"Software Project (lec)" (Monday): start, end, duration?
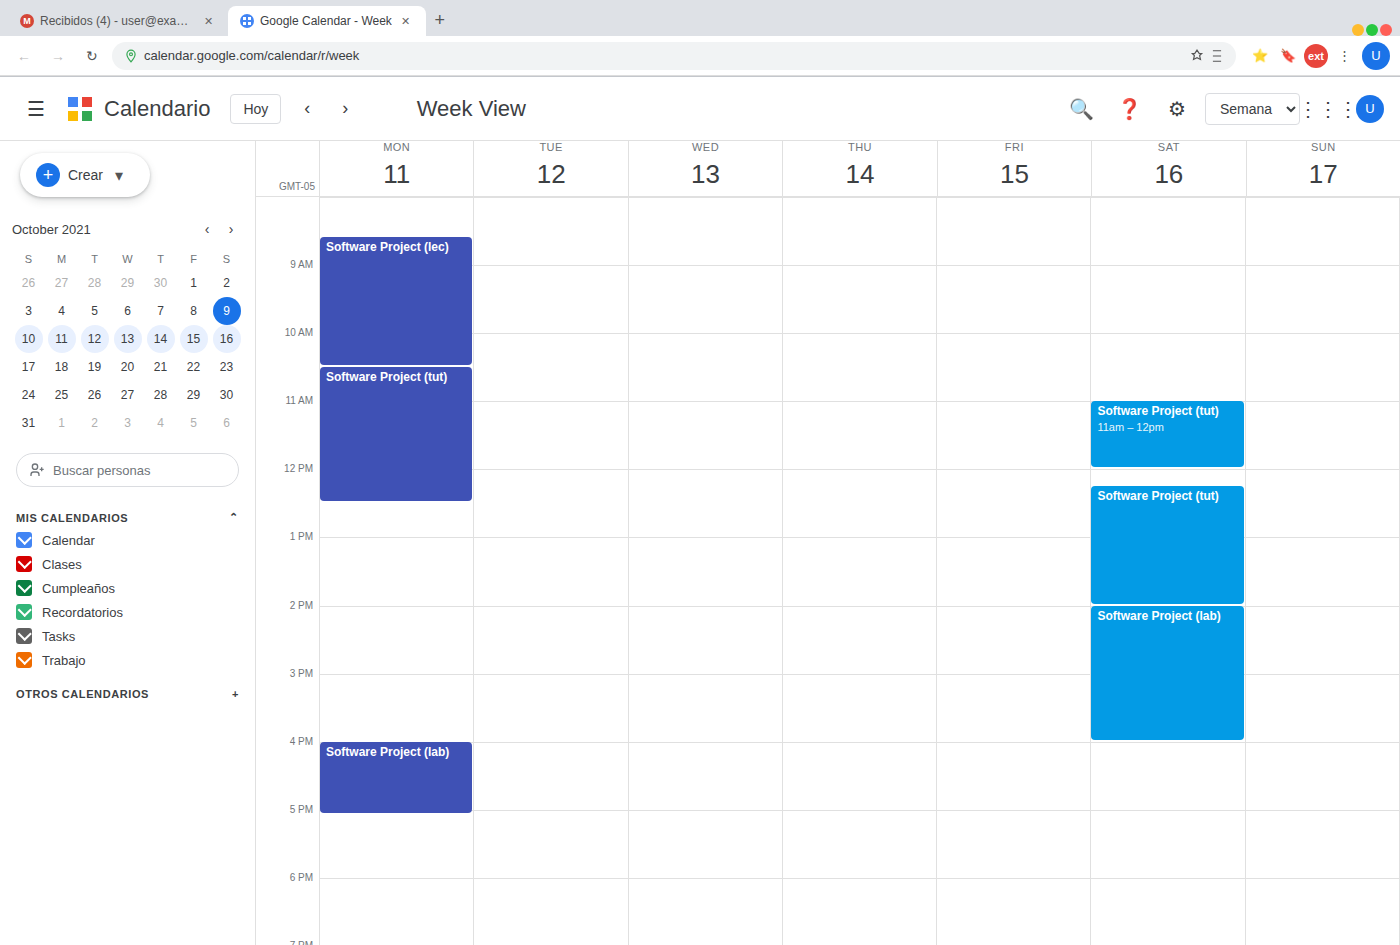
08:35 to 10:30, 1 hour 55 minutes